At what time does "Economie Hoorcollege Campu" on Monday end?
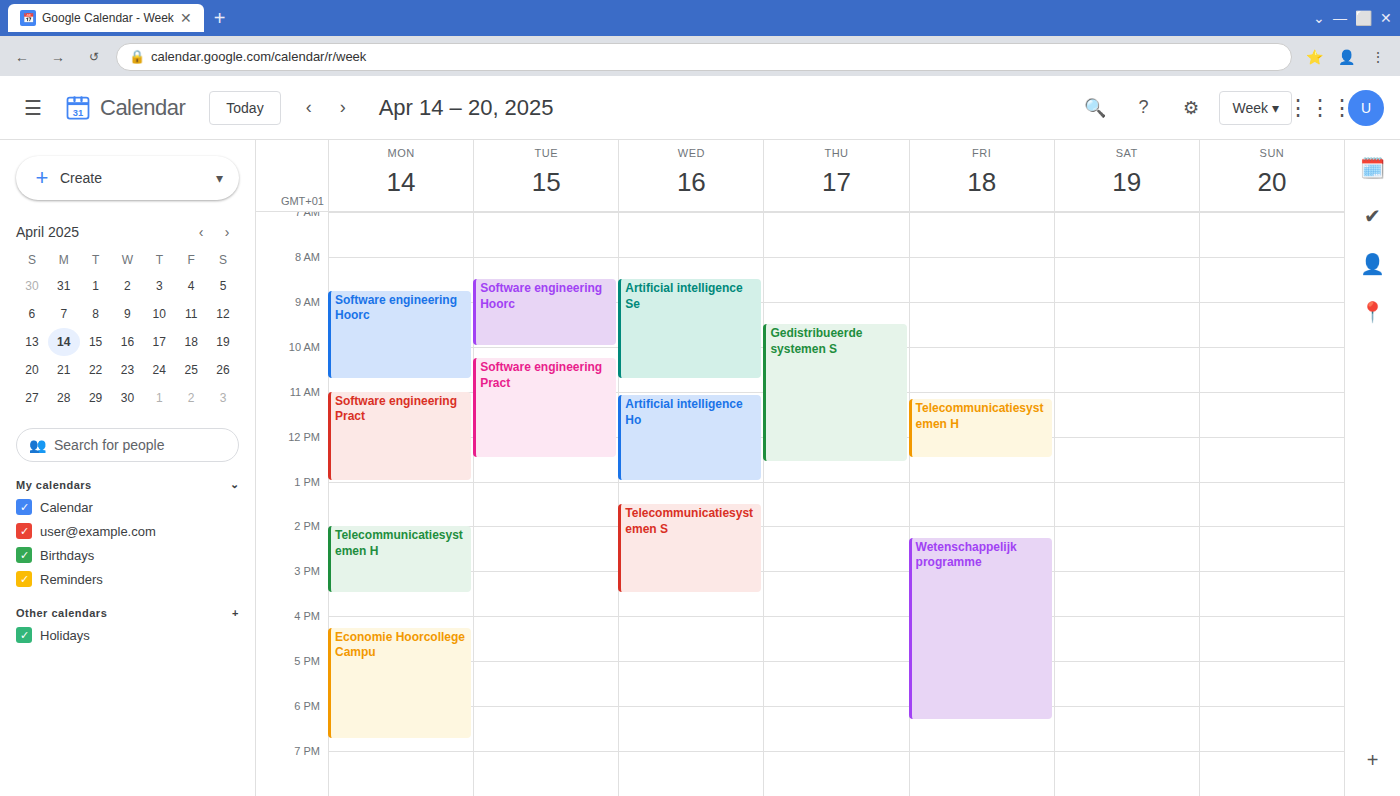
18:45